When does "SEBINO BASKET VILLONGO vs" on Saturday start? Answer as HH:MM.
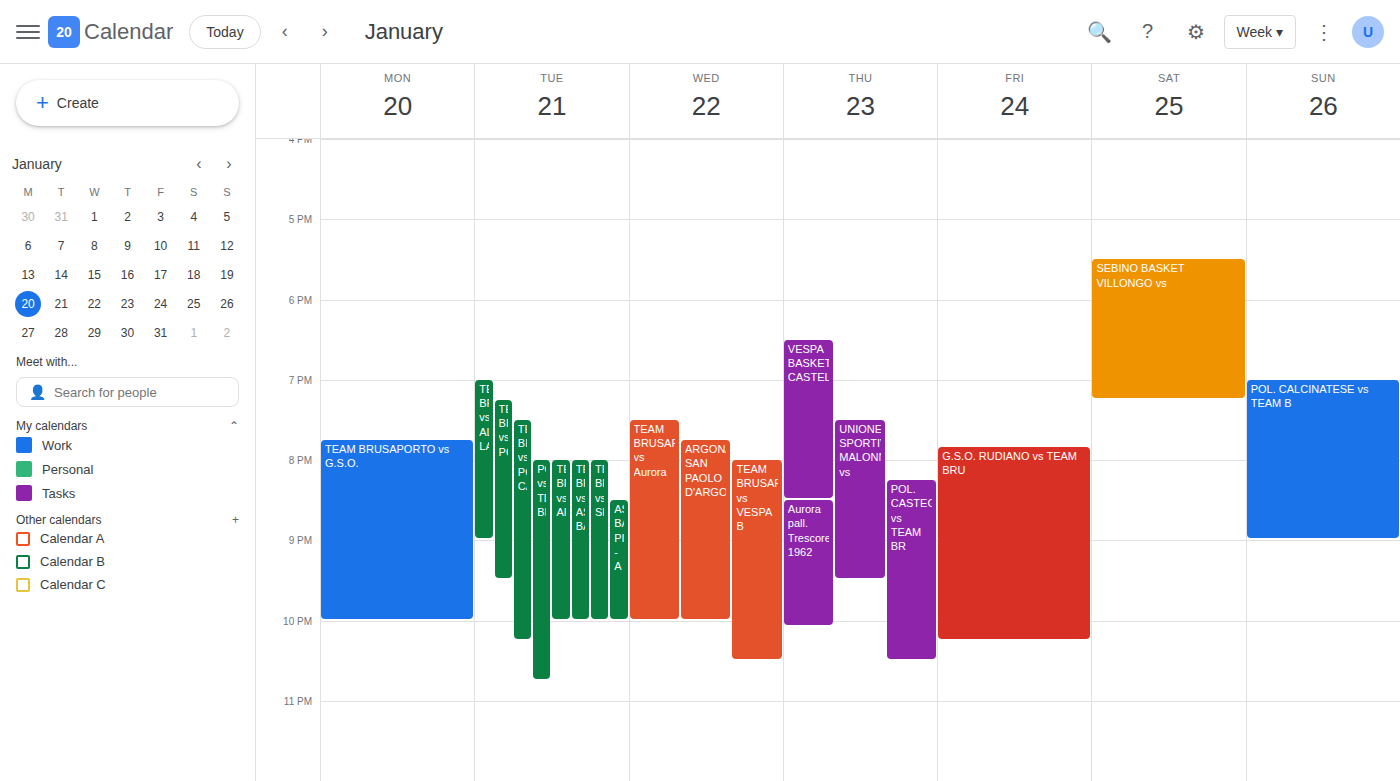
17:30